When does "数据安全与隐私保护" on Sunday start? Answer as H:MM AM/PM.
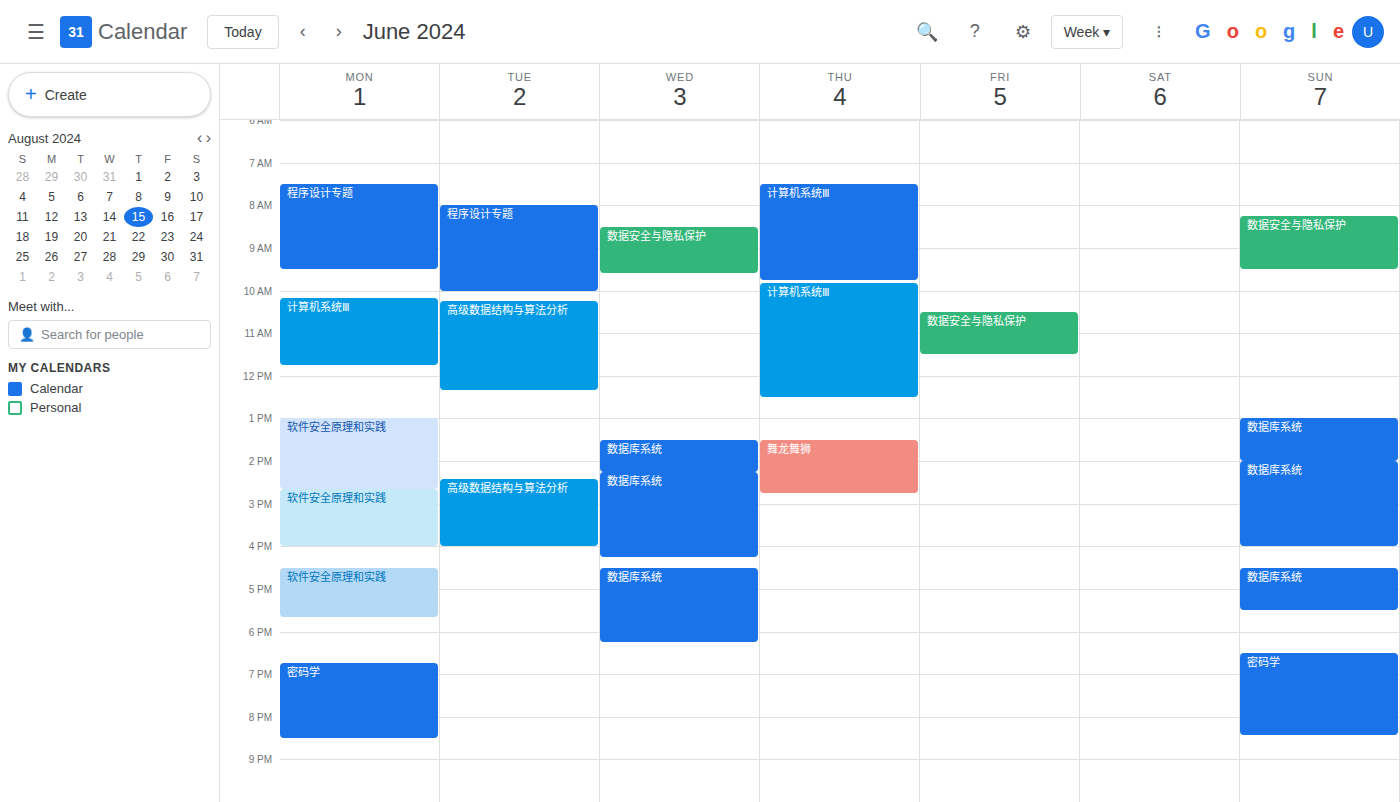
8:15 AM